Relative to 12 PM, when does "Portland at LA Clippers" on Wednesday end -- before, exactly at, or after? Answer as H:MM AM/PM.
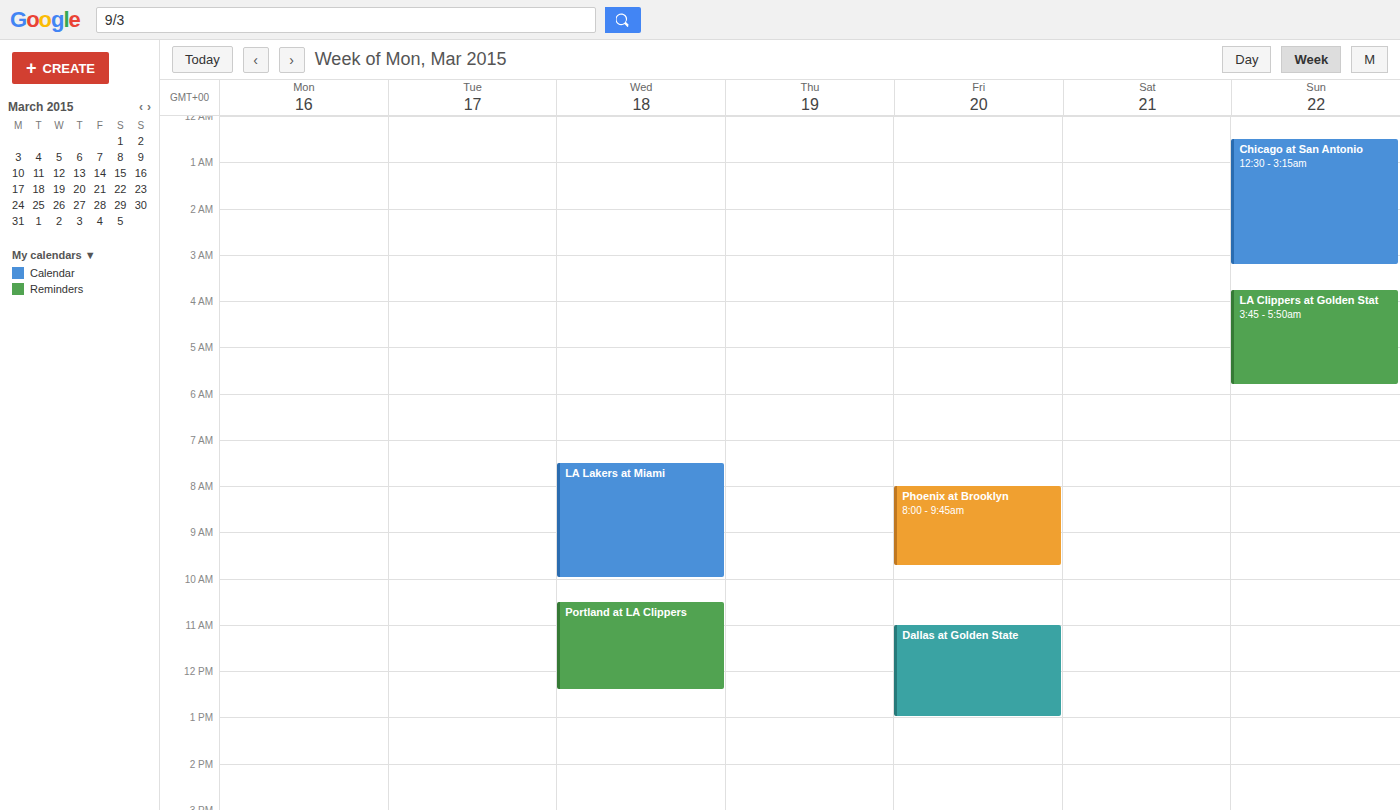
12:25 PM -- after 12 PM, 25 minutes below the 12 PM line.